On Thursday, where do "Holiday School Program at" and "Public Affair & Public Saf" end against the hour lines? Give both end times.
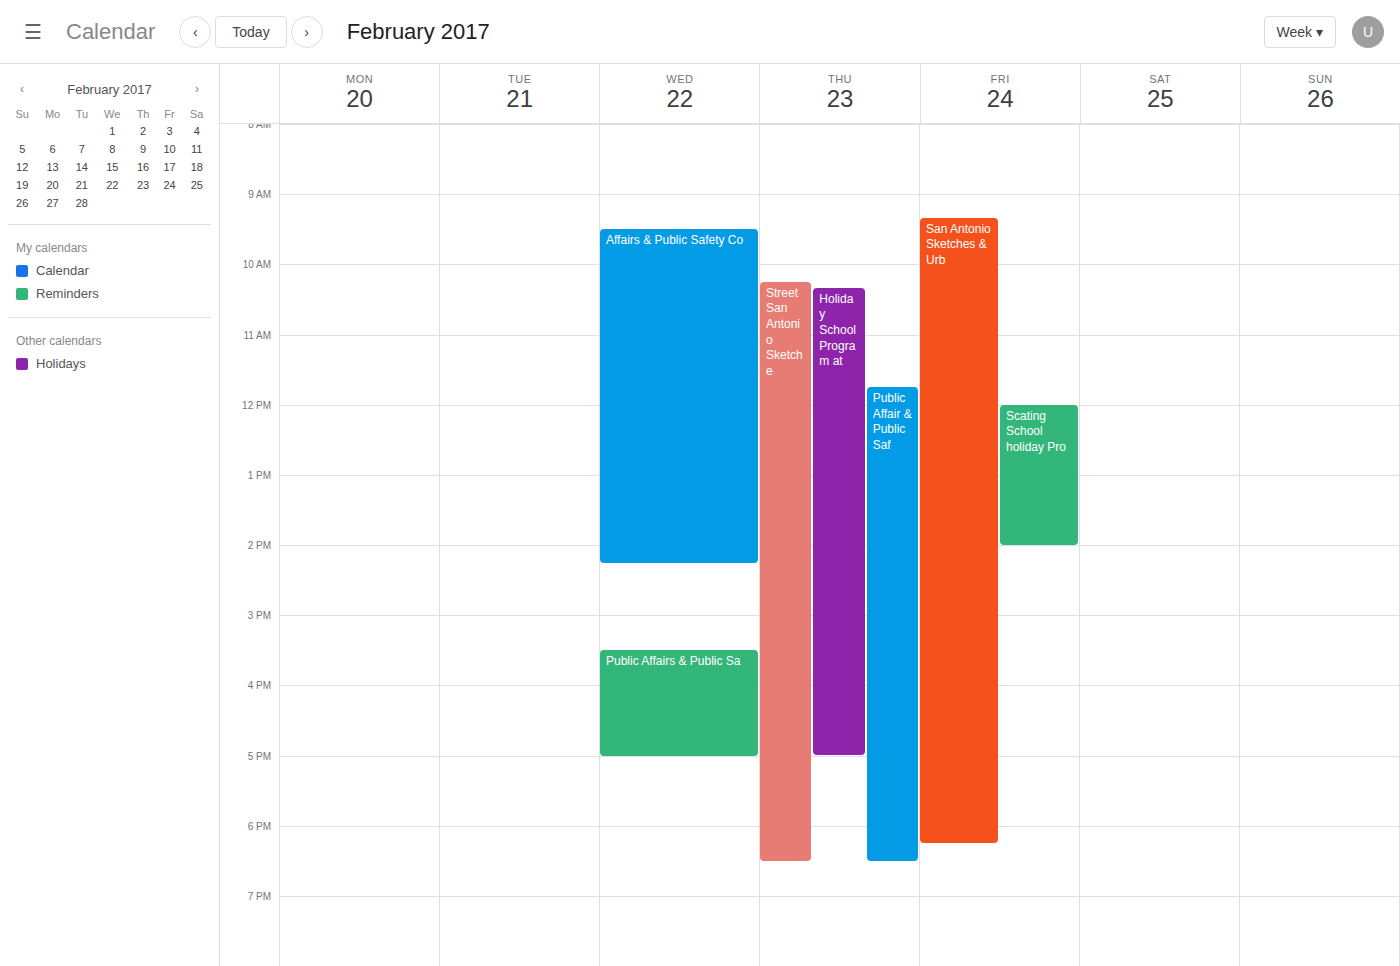
"Holiday School Program at": 17:00, exactly on the 17:00 line. "Public Affair & Public Saf": 18:30, halfway between the 18:00 and 19:00 lines.